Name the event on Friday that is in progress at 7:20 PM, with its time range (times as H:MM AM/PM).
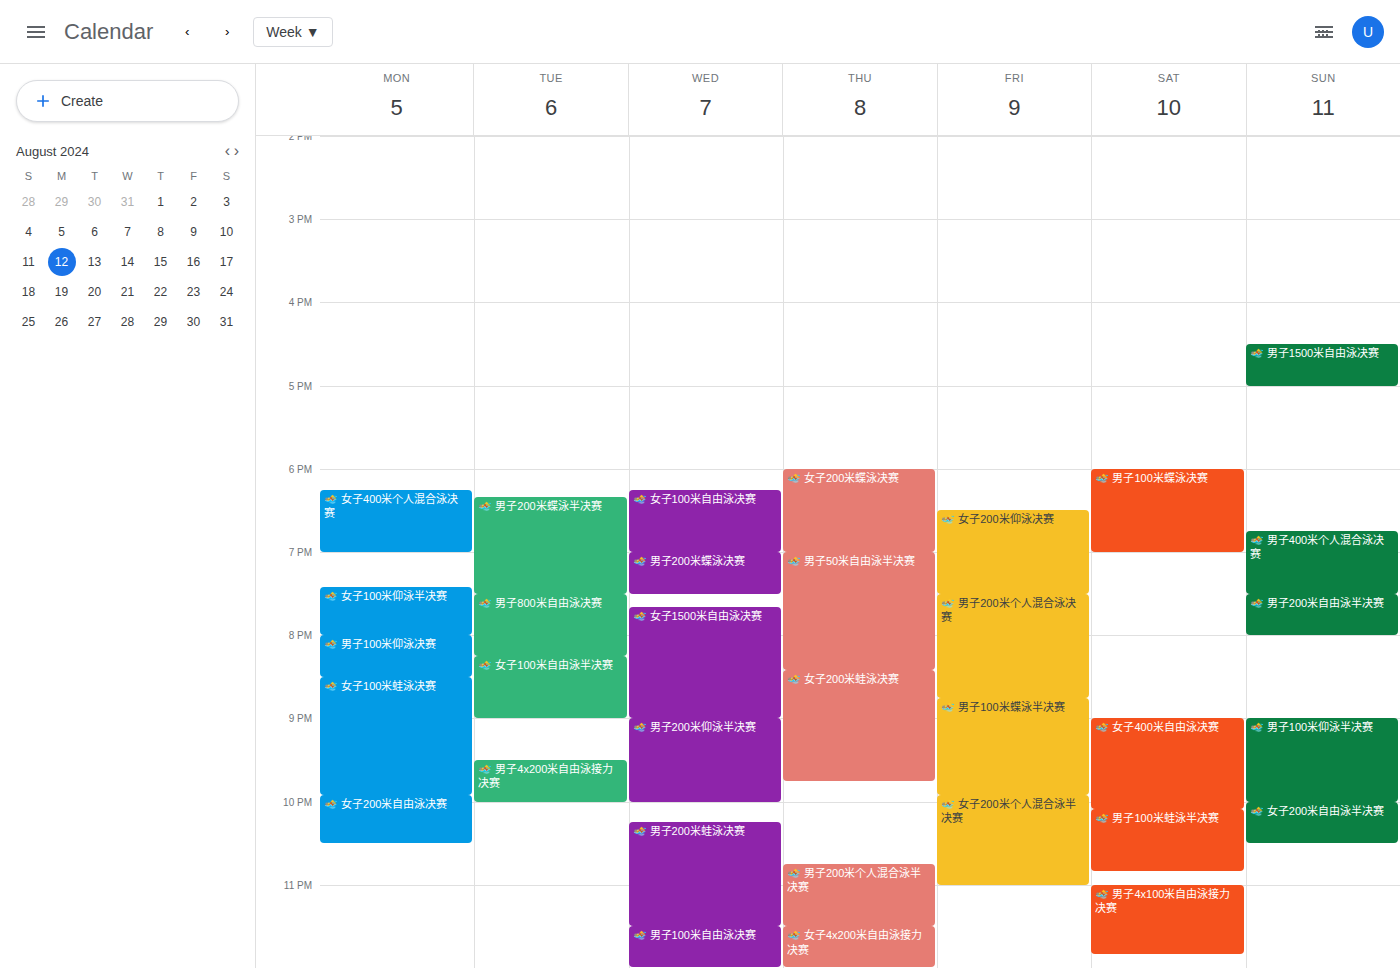
"🏊 女子200米仰泳决赛", 6:30 PM to 7:30 PM